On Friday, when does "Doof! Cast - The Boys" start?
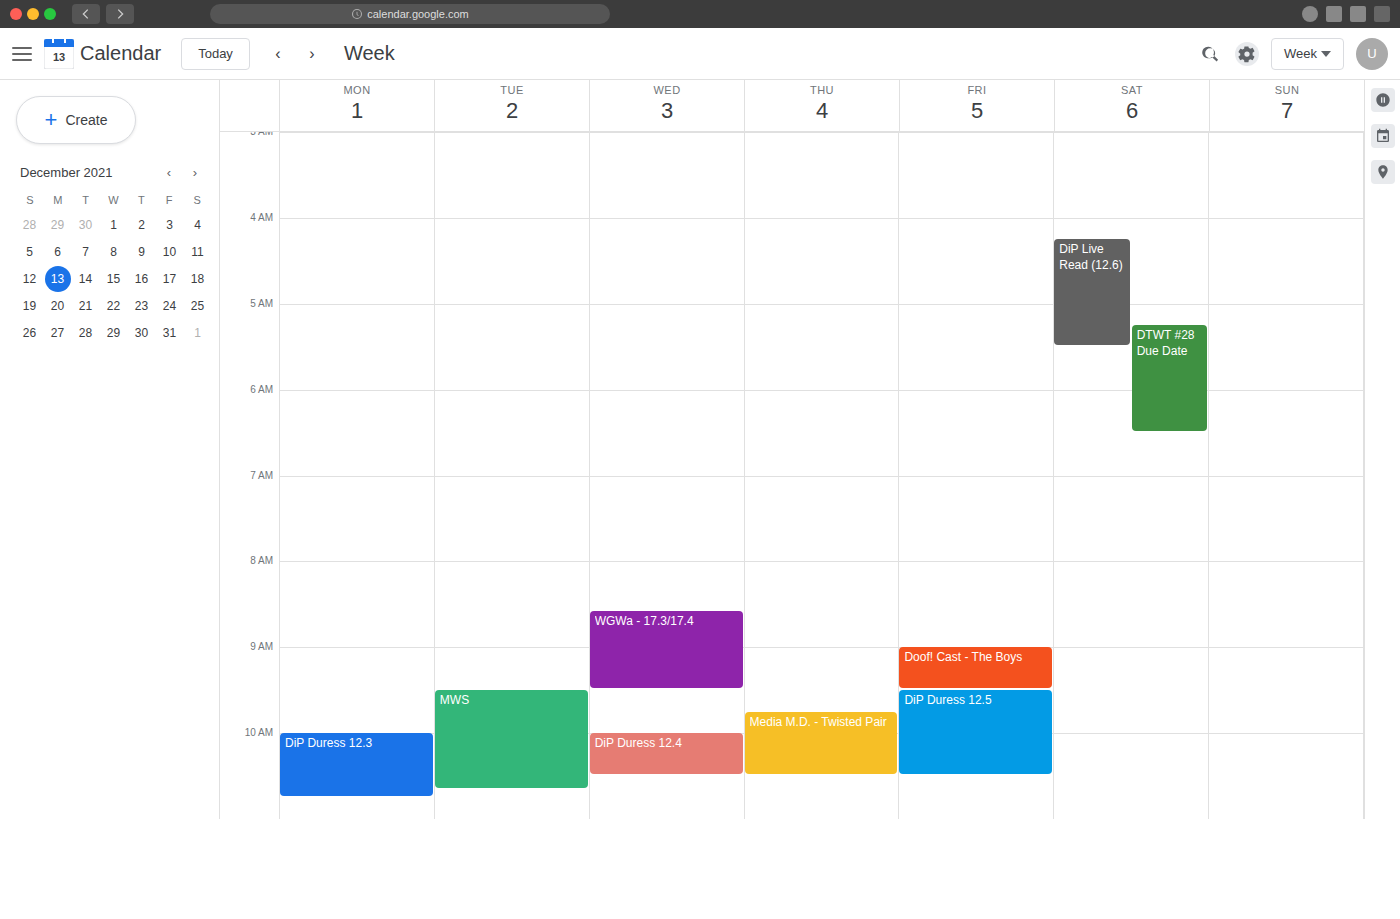
9:00 AM